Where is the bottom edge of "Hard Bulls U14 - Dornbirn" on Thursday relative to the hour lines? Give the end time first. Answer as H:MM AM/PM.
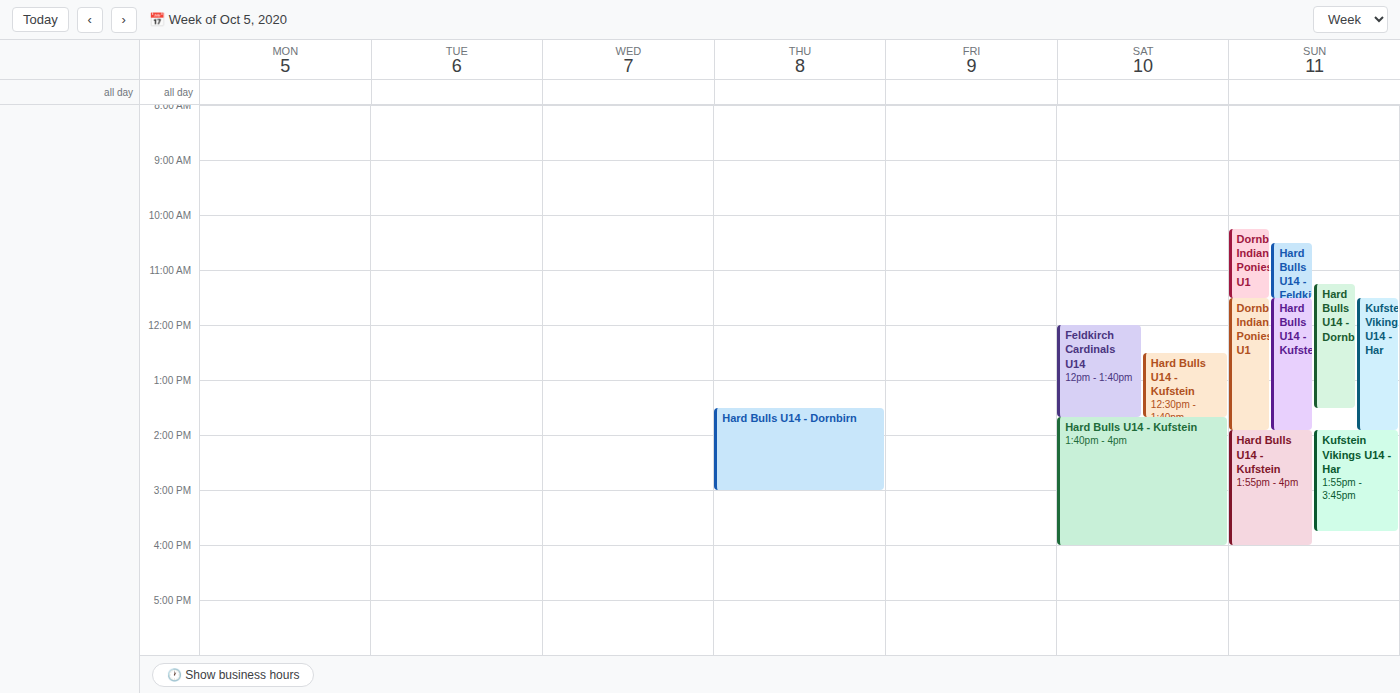
3:00 PM -- exactly on the 3 PM line.